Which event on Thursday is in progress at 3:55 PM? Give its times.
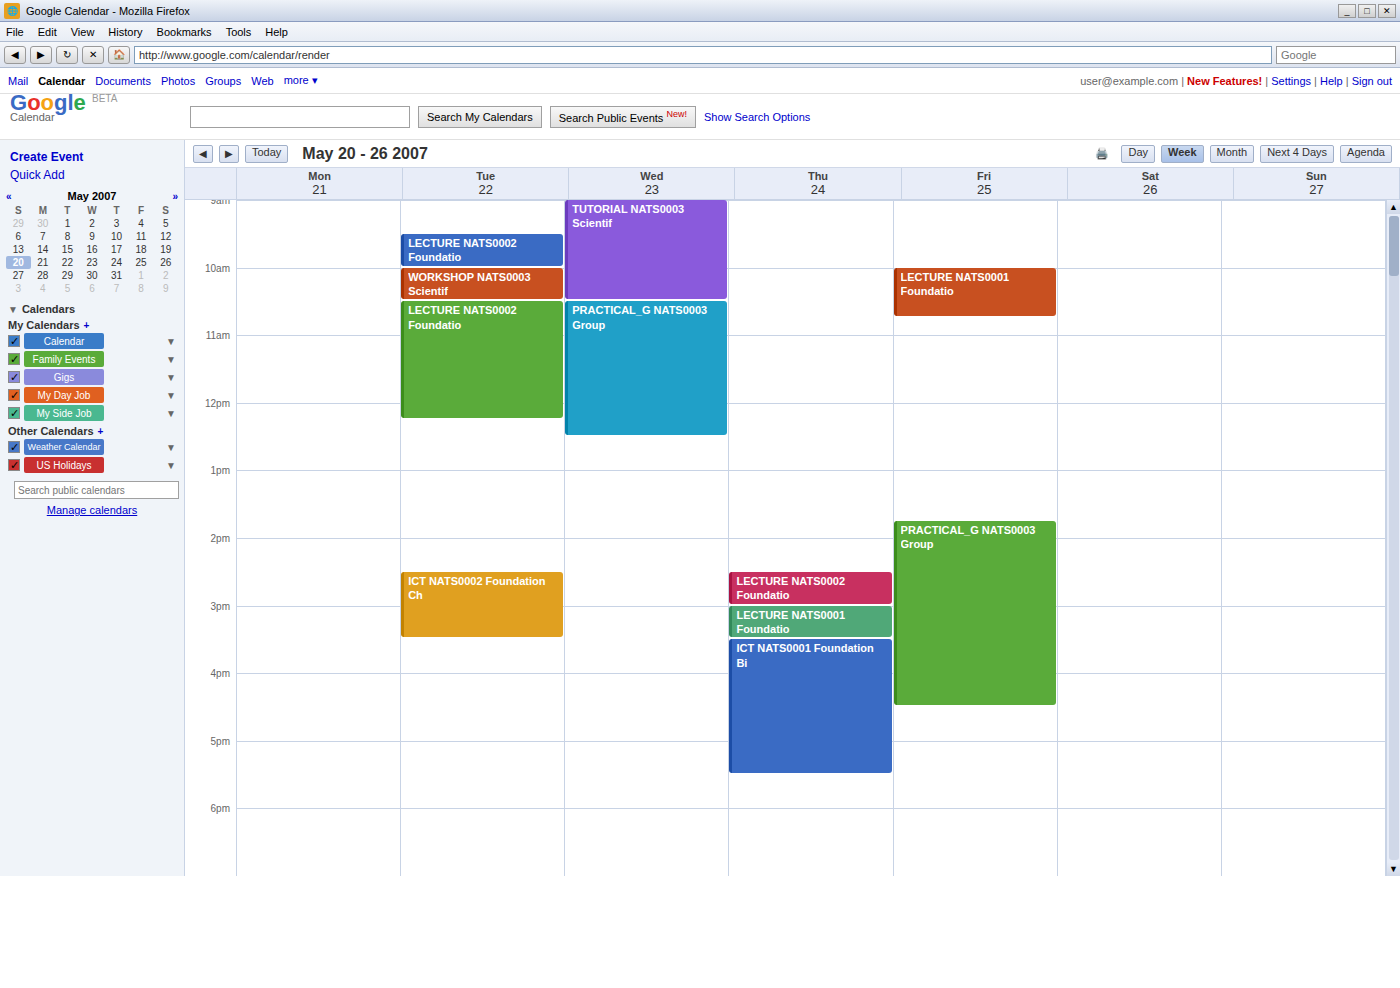
"ICT NATS0001 Foundation Bi", 3:30 PM to 5:30 PM